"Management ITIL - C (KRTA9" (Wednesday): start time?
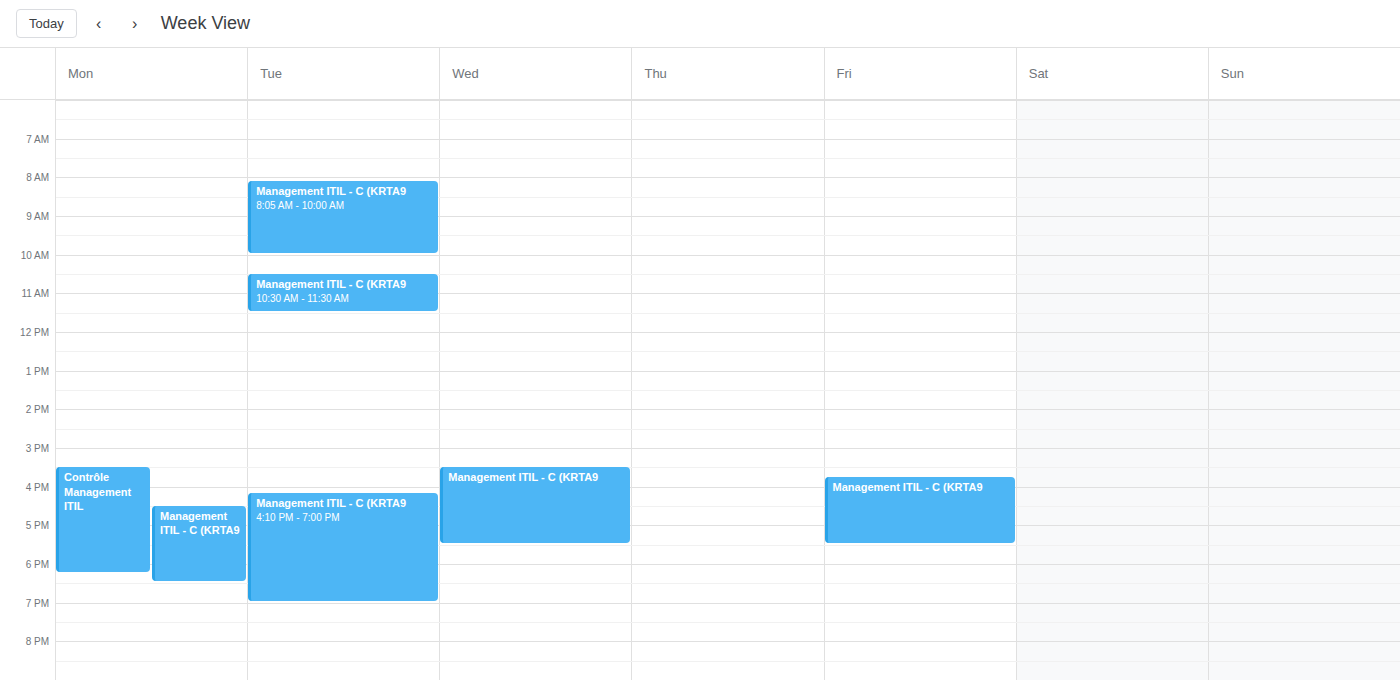
3:30 PM